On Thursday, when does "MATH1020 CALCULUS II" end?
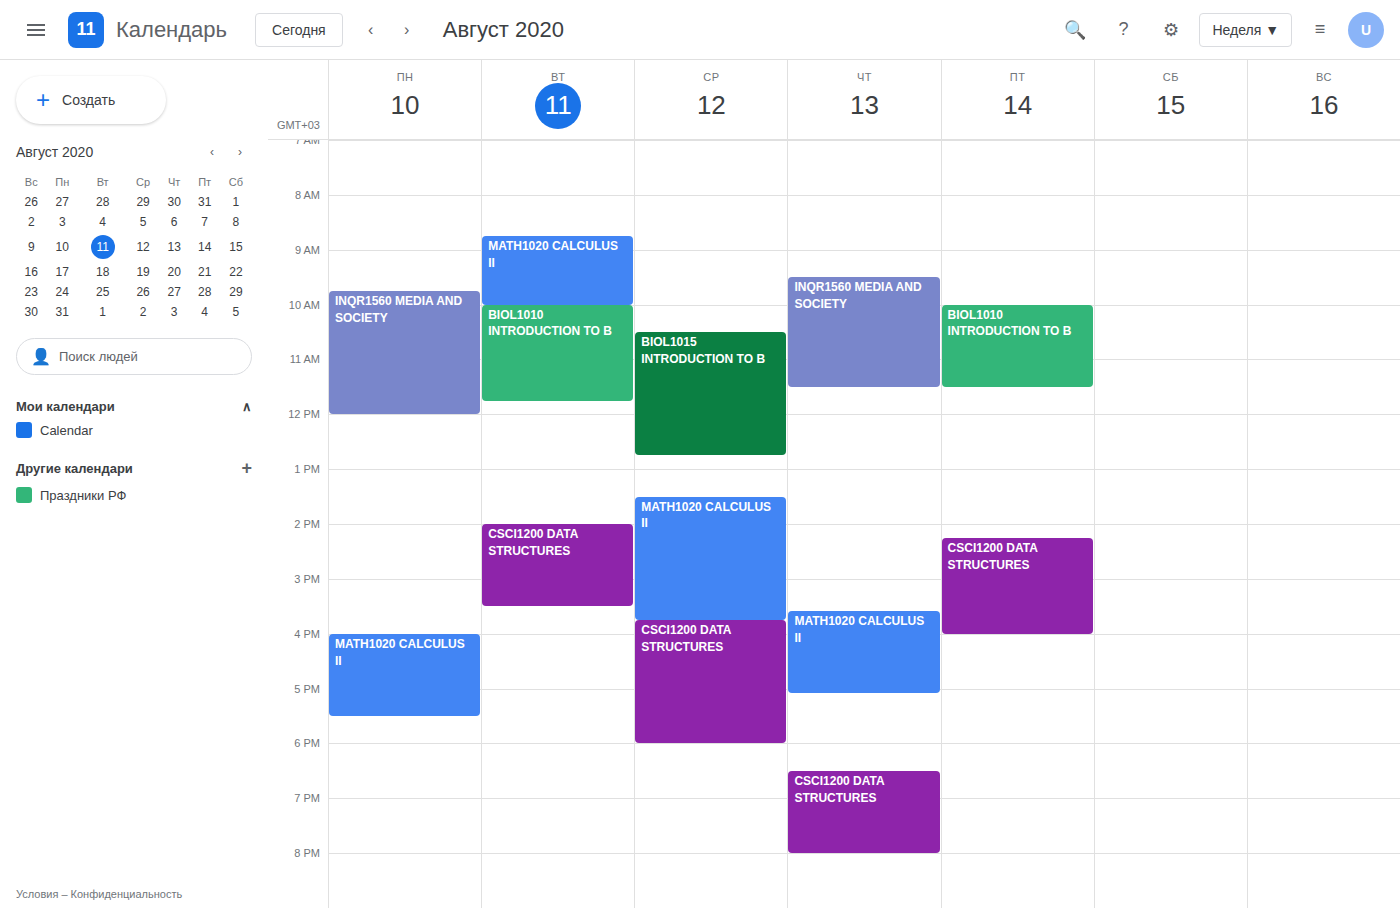
5:05 PM